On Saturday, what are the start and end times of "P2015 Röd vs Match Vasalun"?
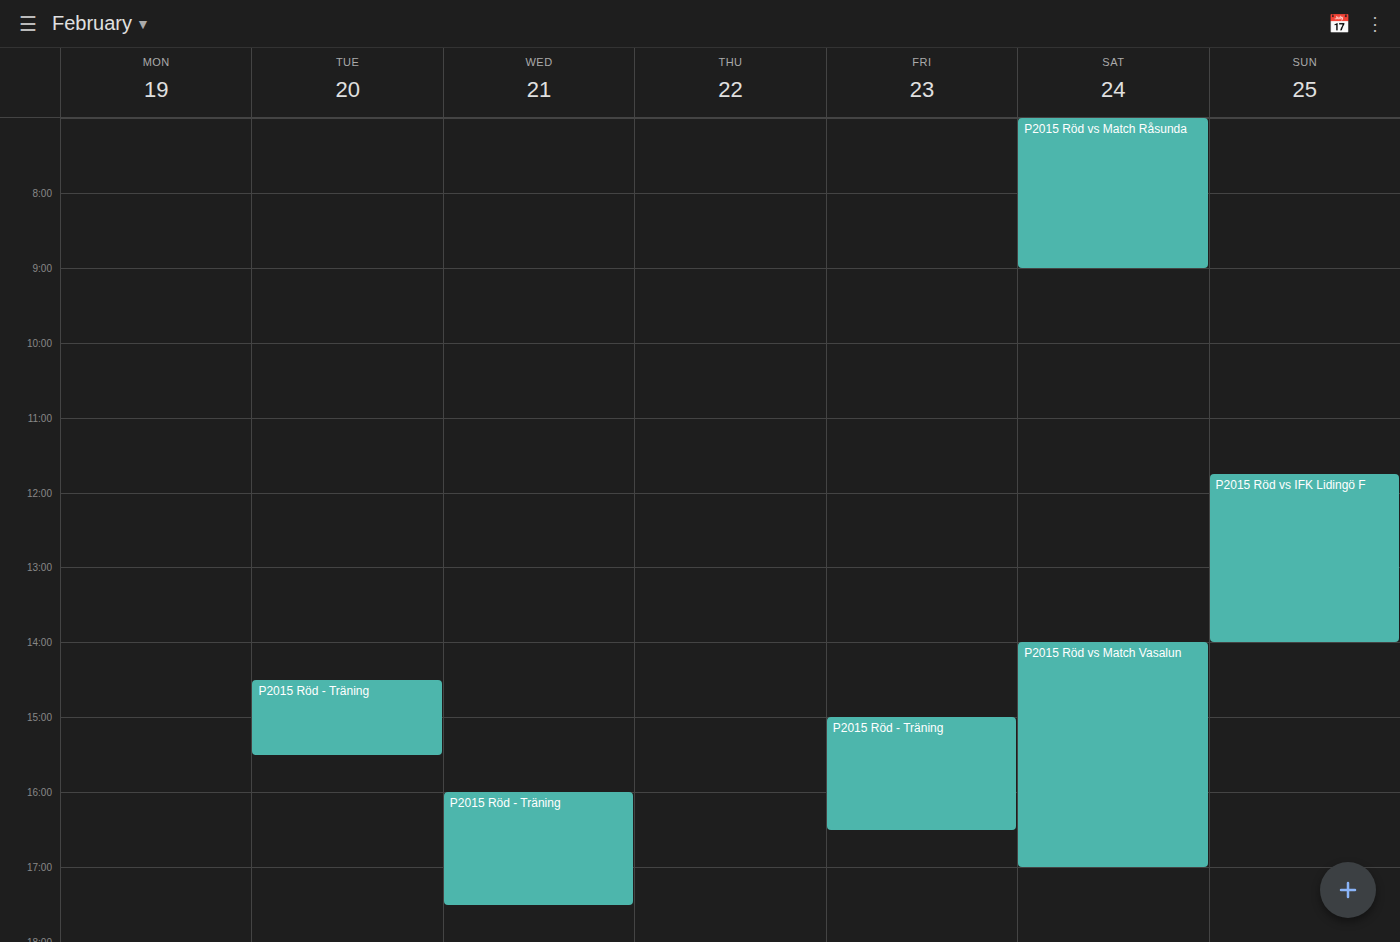
14:00 to 17:00